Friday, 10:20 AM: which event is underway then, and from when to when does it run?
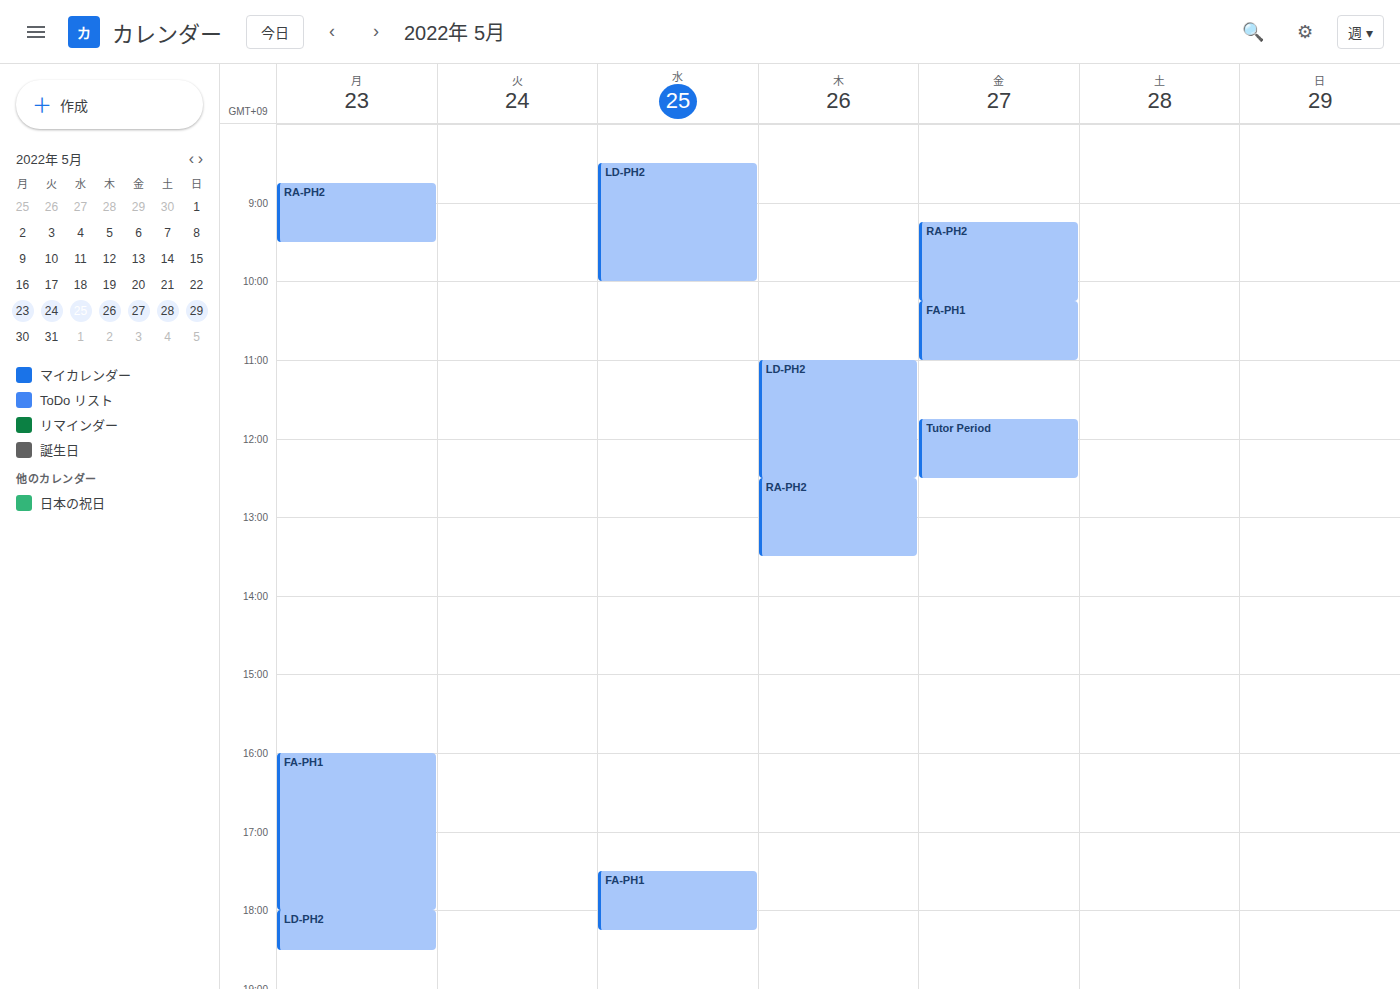
"FA-PH1", 10:15 AM to 11:00 AM